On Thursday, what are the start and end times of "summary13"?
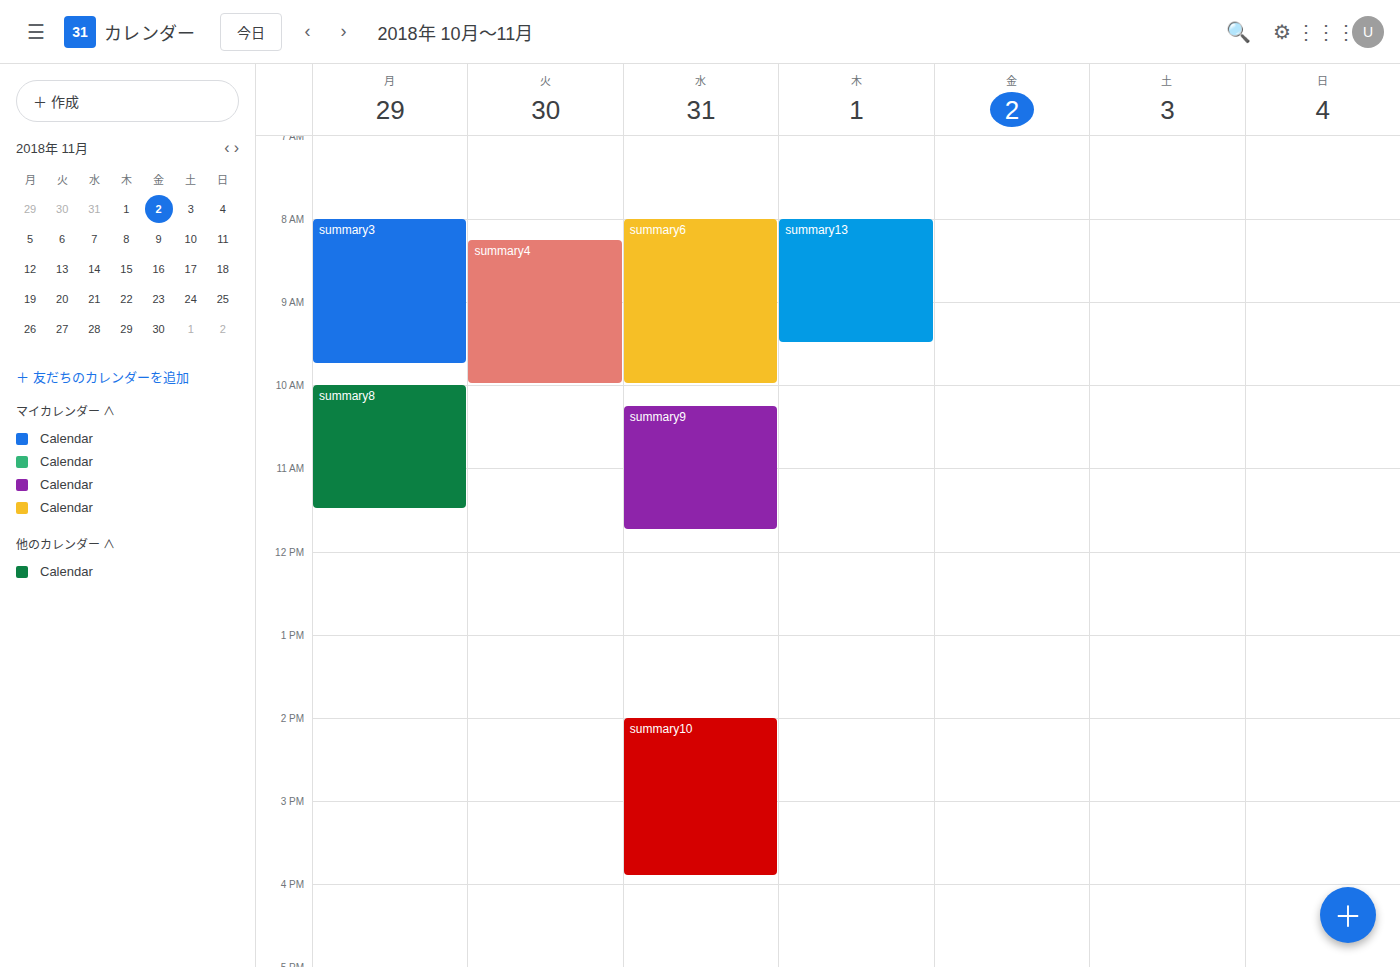
8:00 AM to 9:30 AM